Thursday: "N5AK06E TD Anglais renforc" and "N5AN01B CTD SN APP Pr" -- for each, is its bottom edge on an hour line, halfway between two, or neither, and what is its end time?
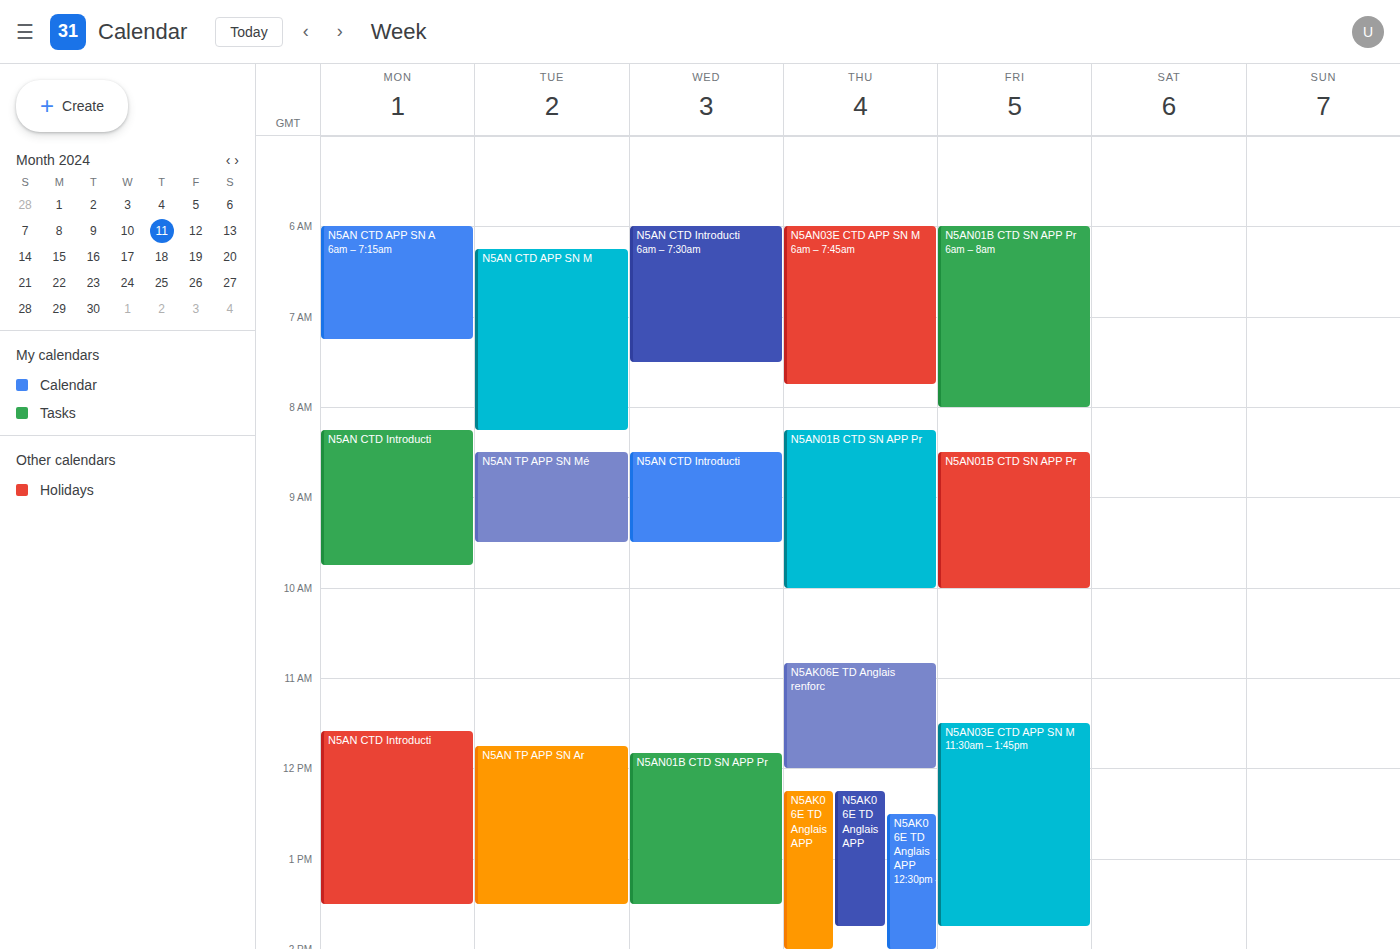
"N5AK06E TD Anglais renforc": 12:00 PM, exactly on the 12 PM line. "N5AN01B CTD SN APP Pr": 10:00 AM, exactly on the 10 AM line.